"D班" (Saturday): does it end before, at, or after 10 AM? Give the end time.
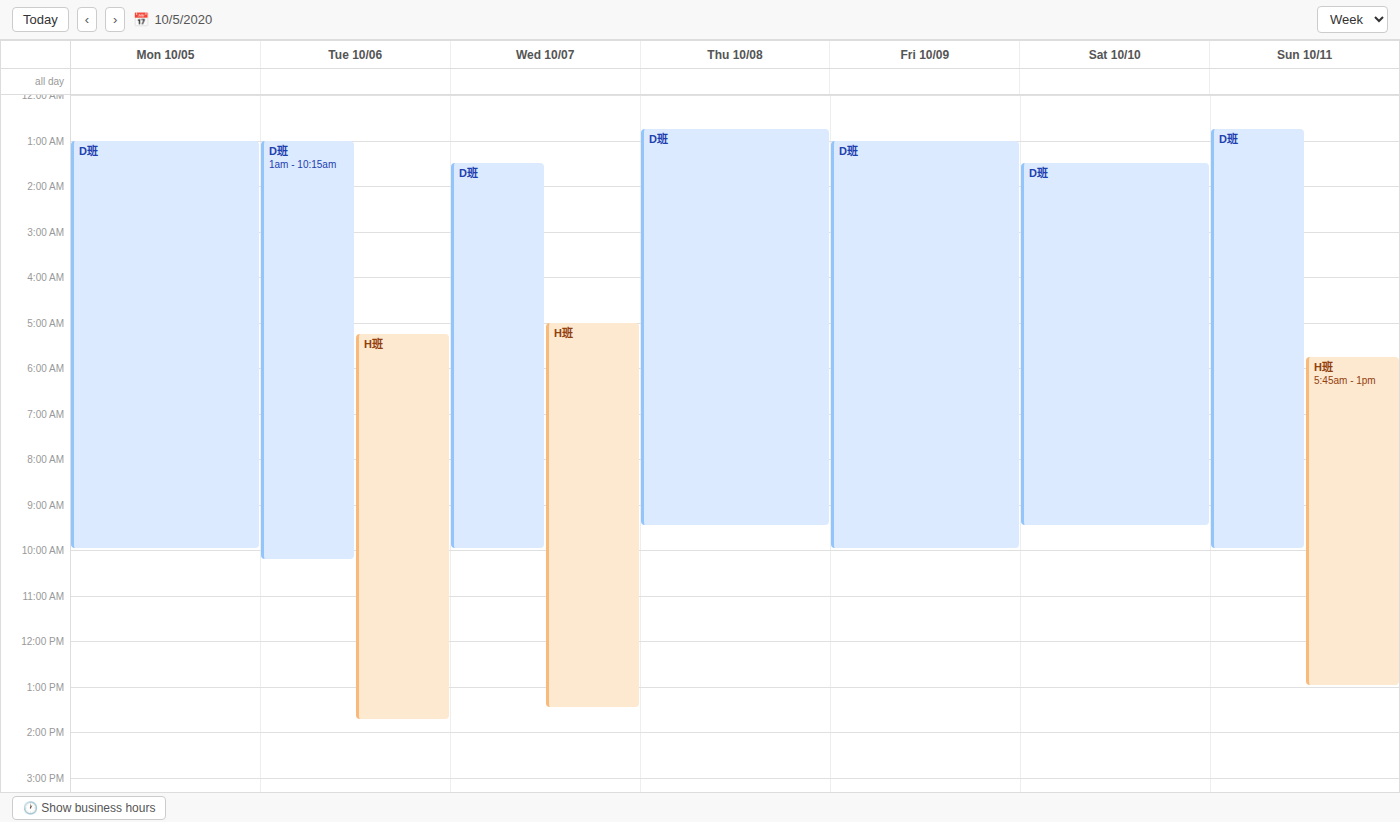
9:30 AM -- before 10 AM, 30 minutes above the 10 AM line.